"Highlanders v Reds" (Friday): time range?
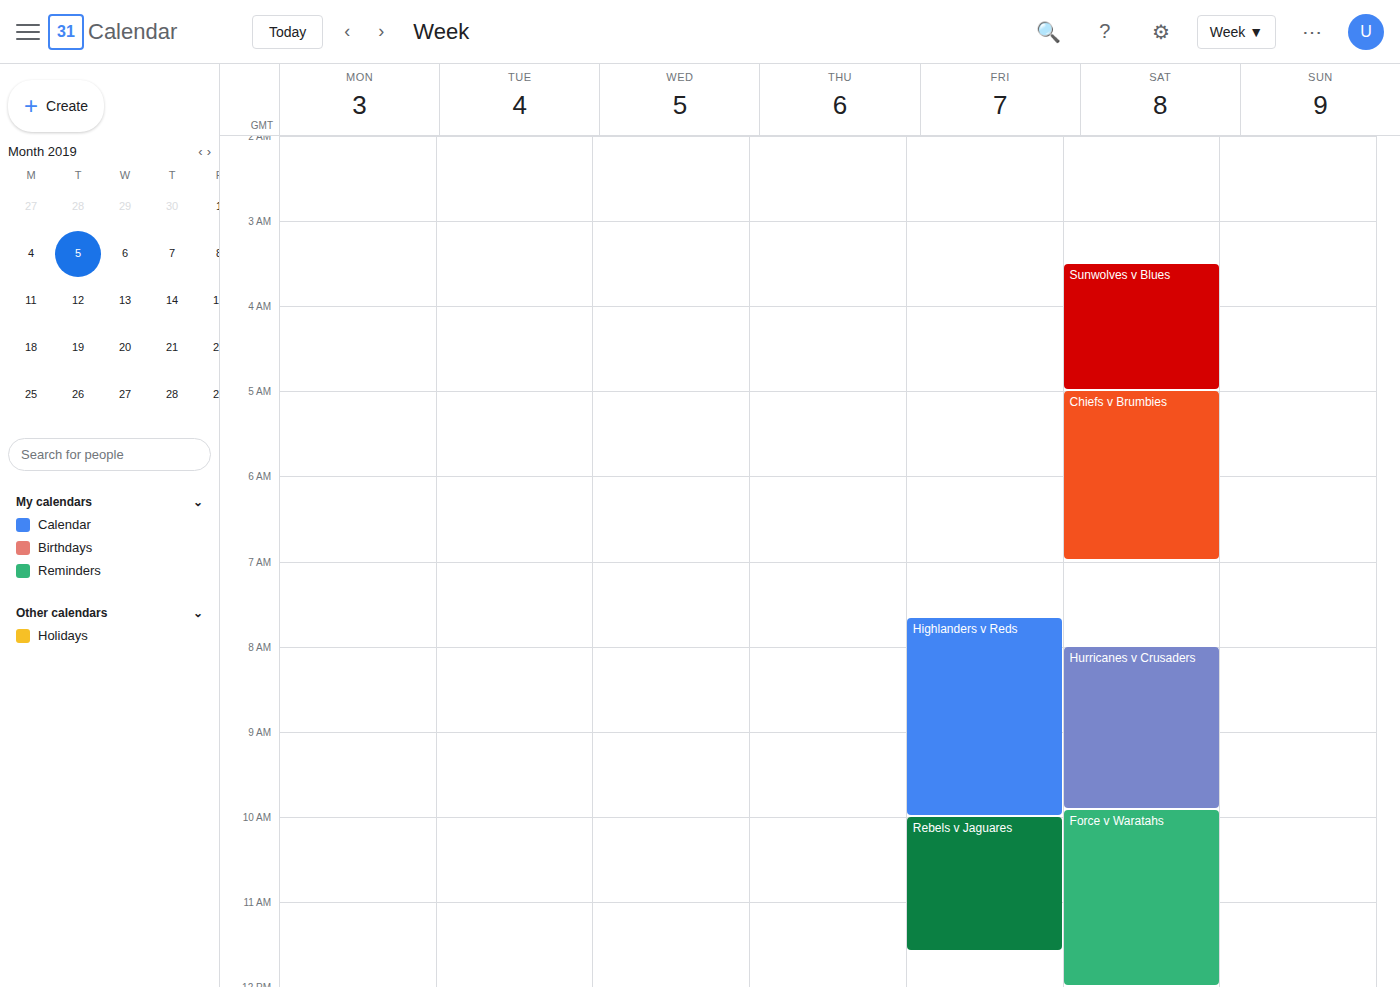
7:40 AM to 10:00 AM